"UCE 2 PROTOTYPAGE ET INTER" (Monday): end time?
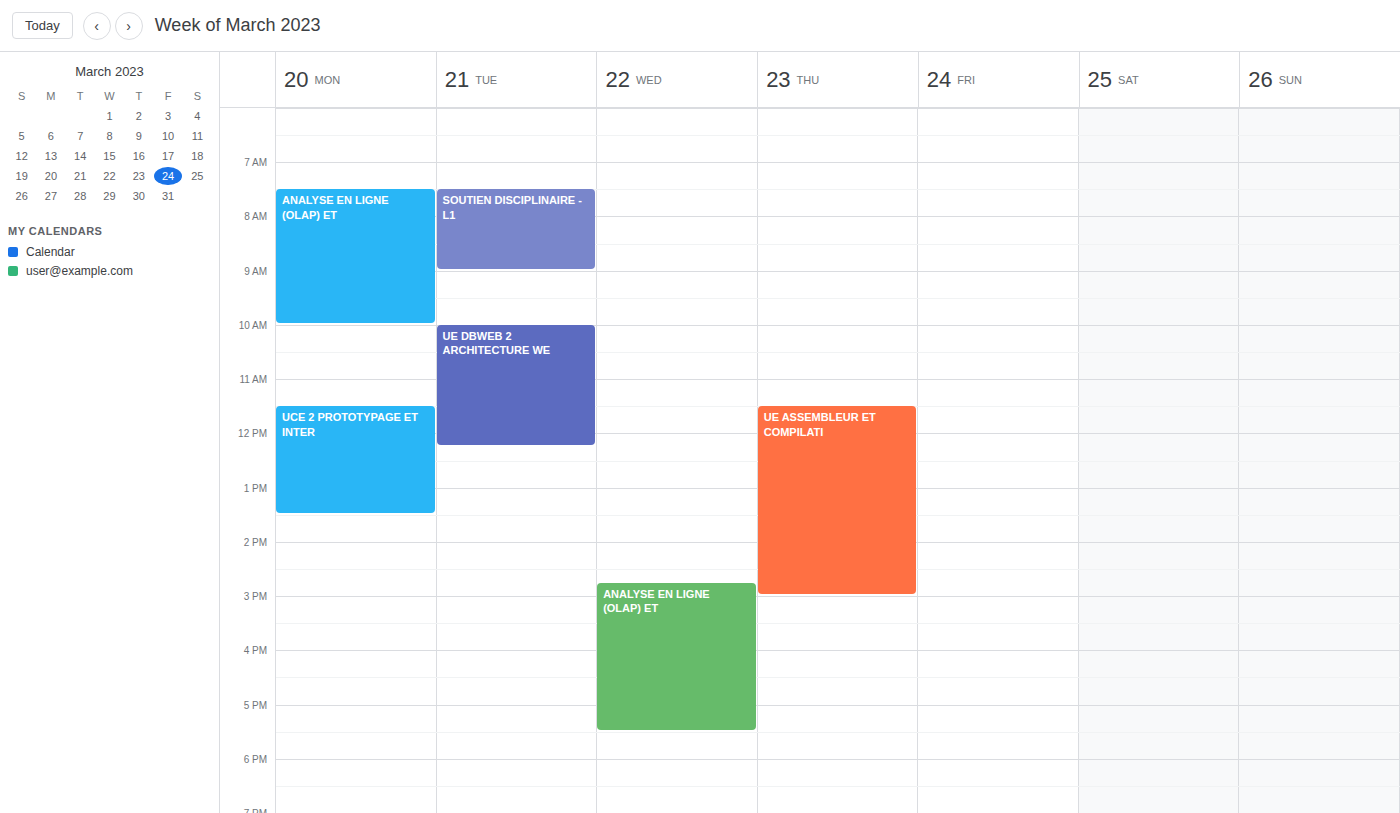
13:30